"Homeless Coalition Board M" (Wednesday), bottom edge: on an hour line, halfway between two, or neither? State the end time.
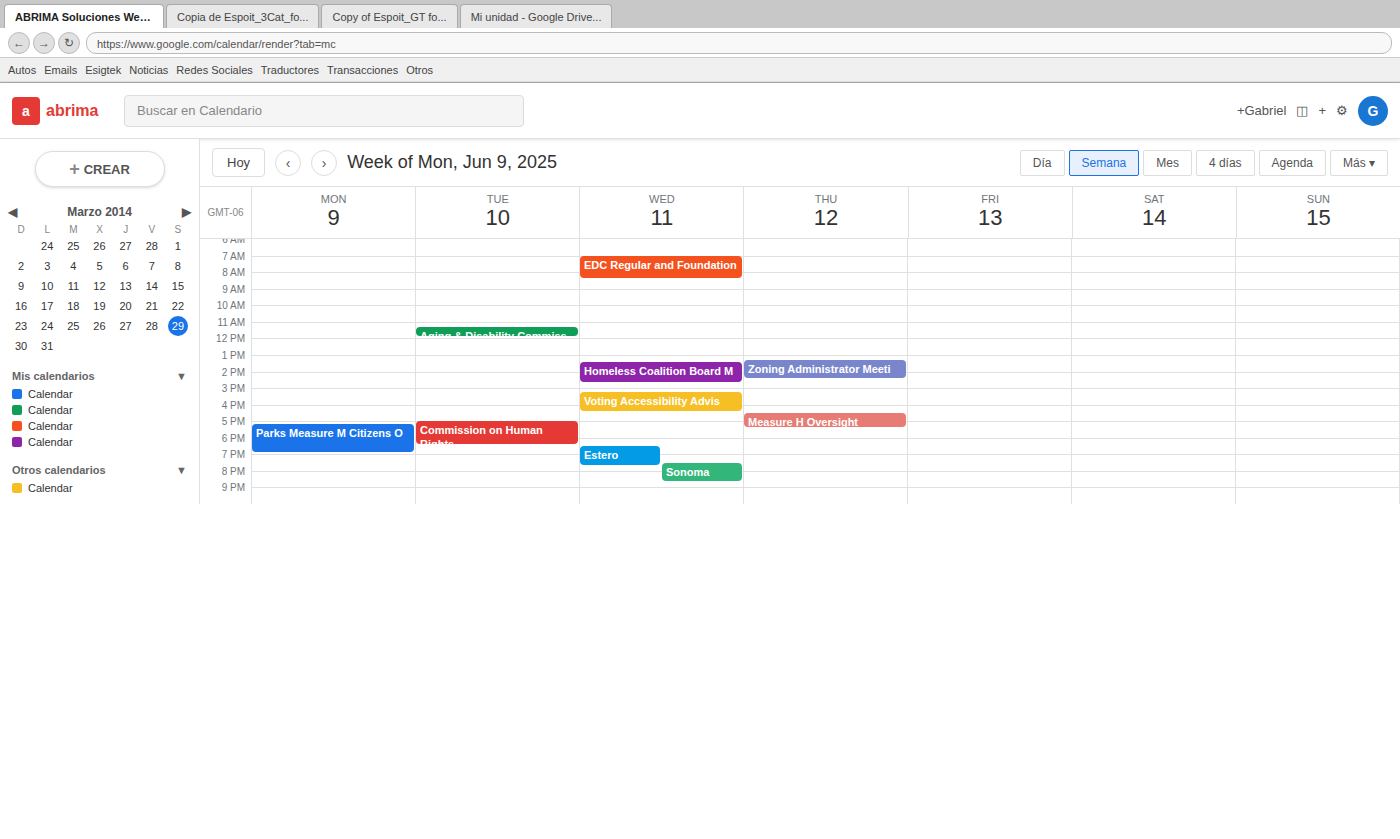
2:45 PM -- neither: three quarters of the way from the 2 PM line to the 3 PM line.